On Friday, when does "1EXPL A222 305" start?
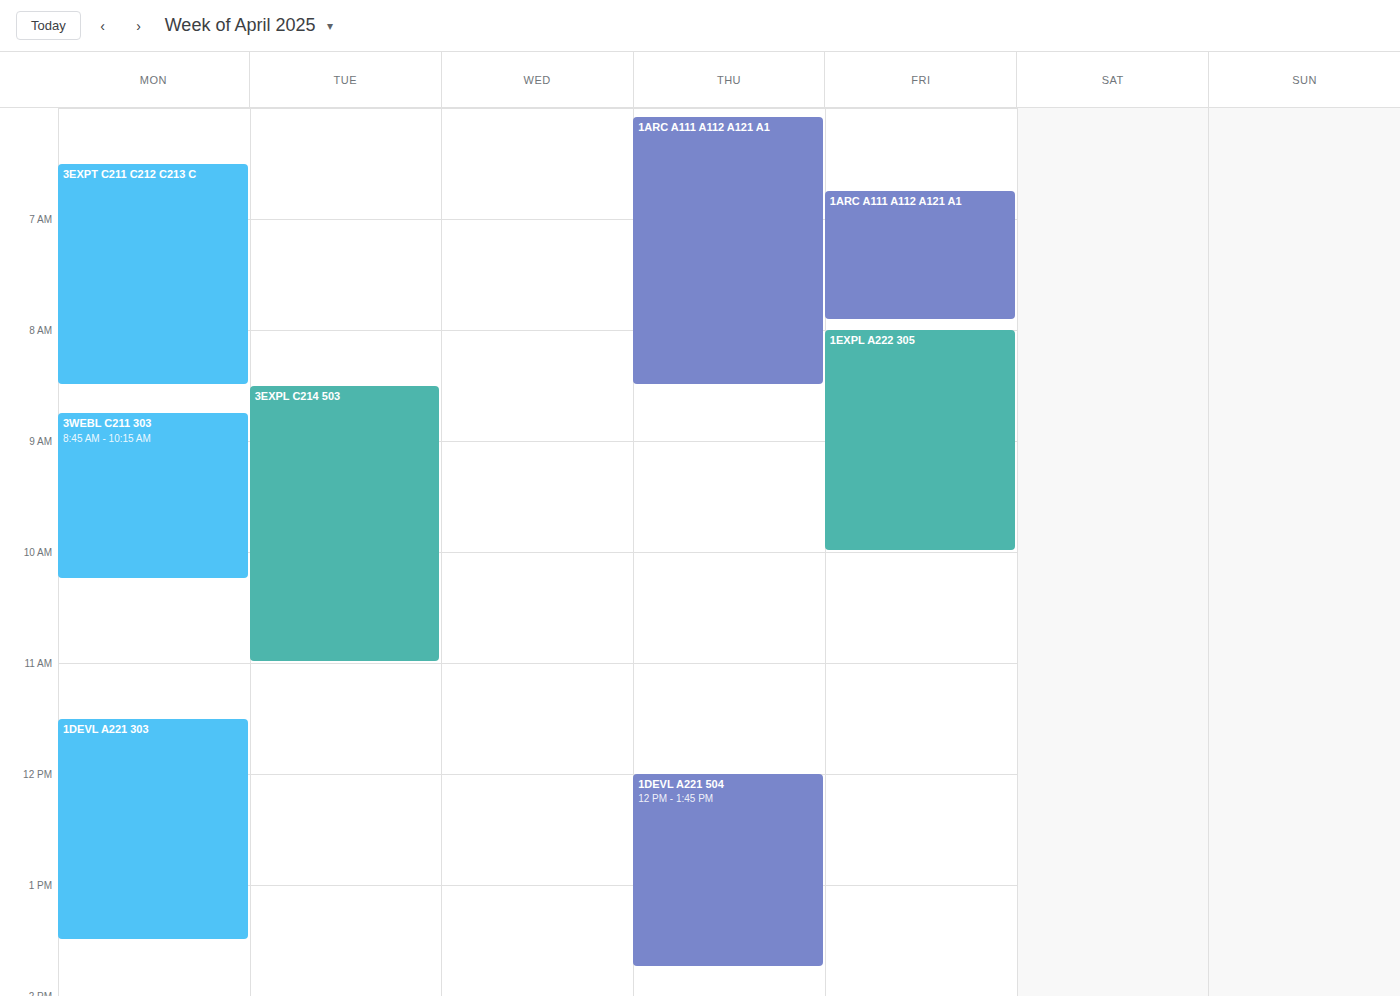
8:00 AM